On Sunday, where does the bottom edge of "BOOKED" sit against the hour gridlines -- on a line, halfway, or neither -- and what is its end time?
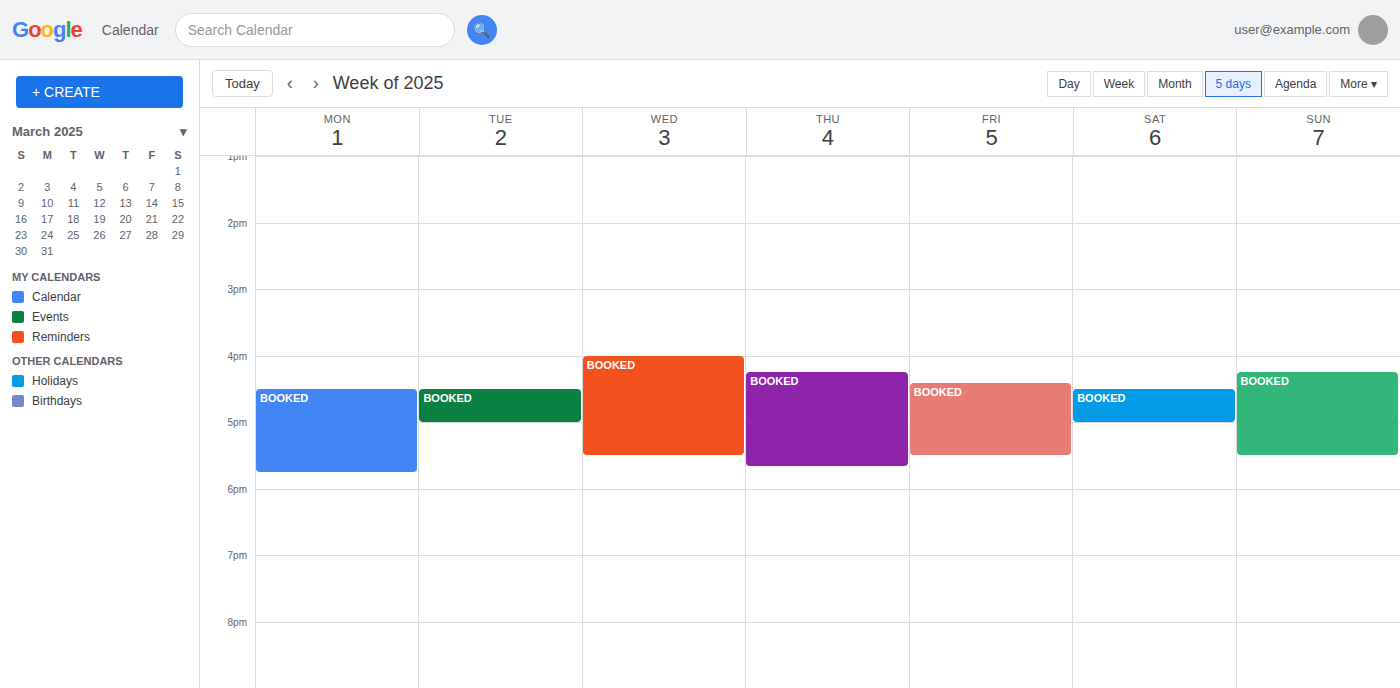
5:30 PM -- halfway between the 5 PM and 6 PM lines.